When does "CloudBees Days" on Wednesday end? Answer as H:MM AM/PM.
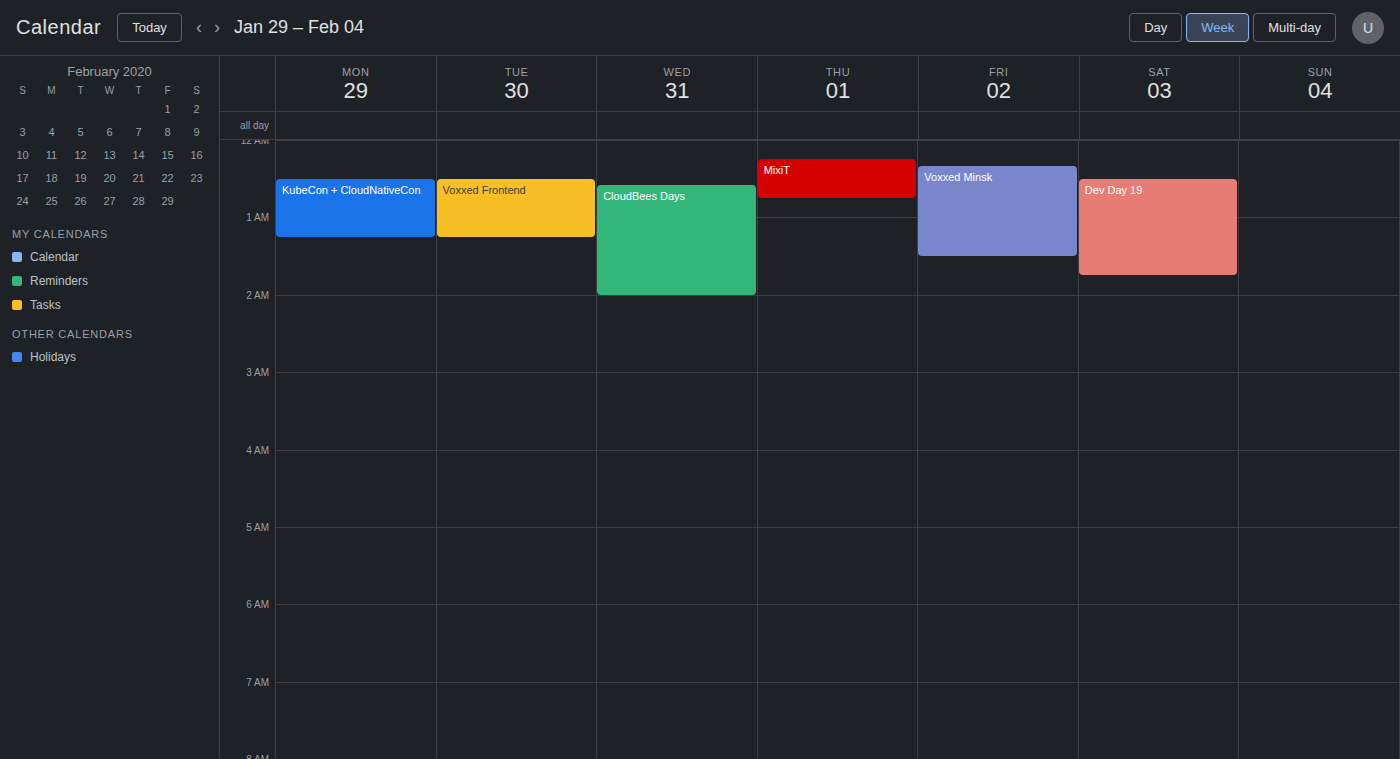
2:00 AM